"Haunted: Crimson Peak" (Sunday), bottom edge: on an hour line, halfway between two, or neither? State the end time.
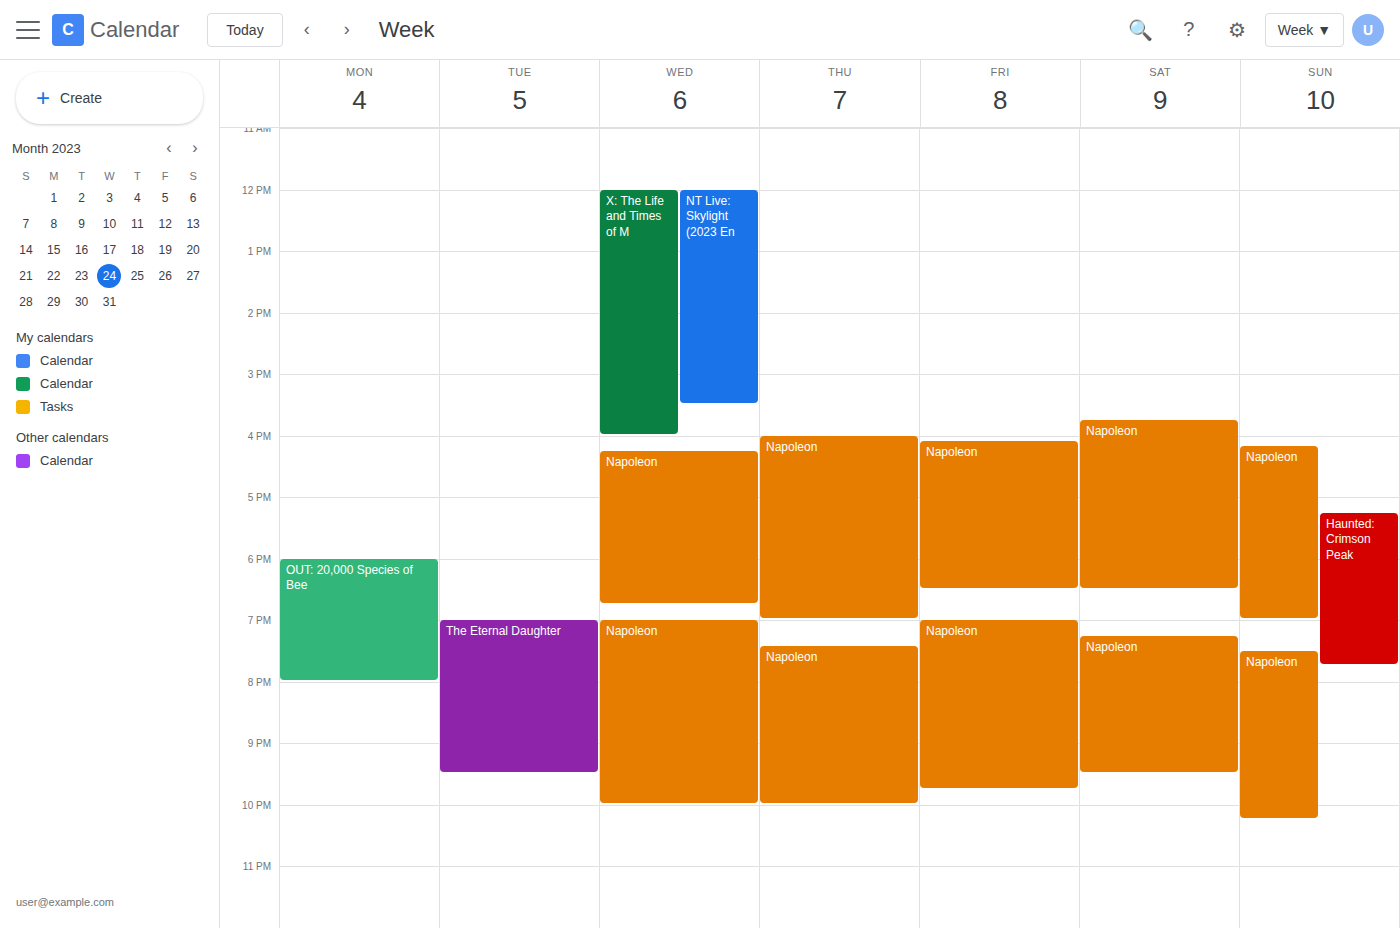
19:45 -- neither: three quarters of the way from the 19:00 line to the 20:00 line.